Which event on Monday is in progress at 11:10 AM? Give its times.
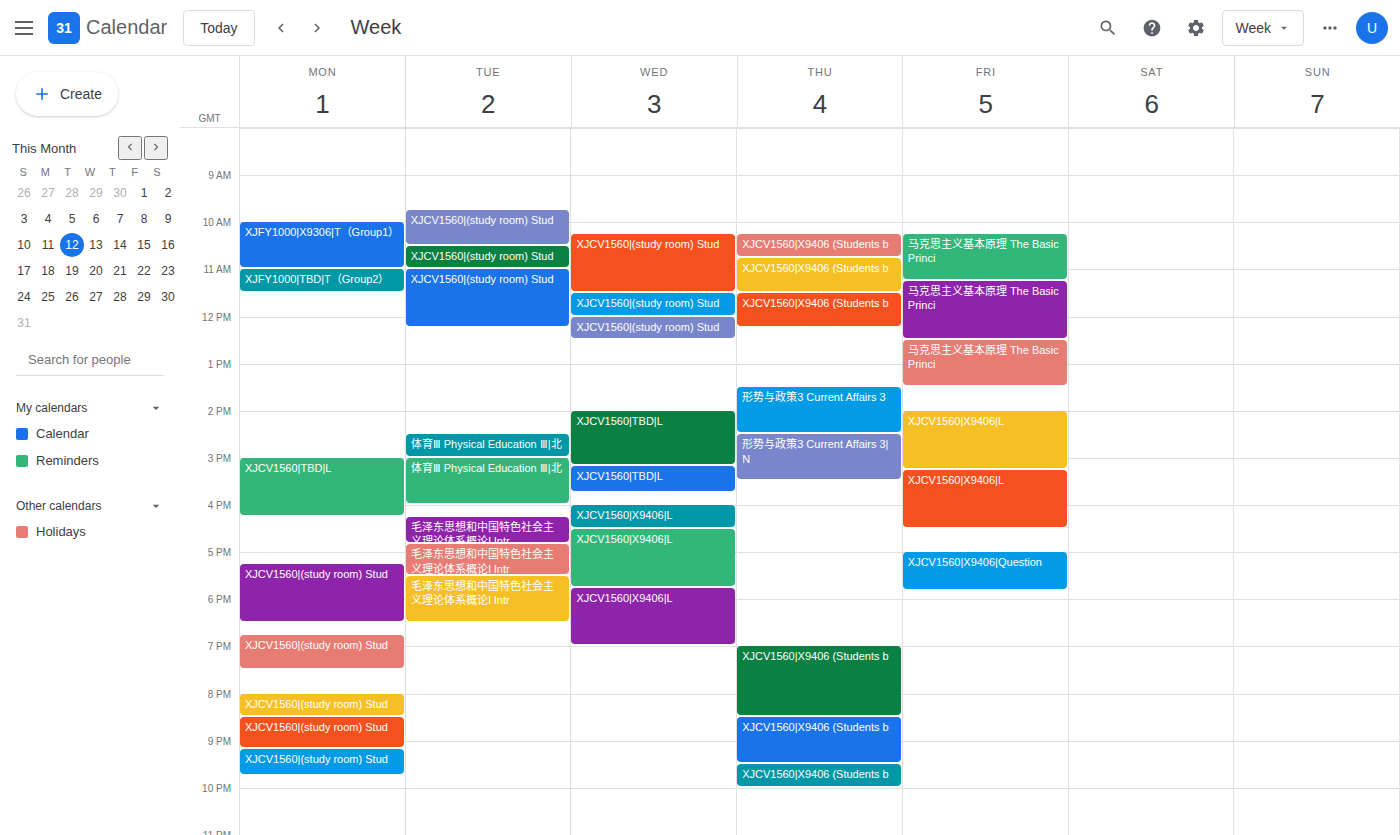
"XJFY1000|TBD|T（Group2）", 11:00 AM to 11:30 AM